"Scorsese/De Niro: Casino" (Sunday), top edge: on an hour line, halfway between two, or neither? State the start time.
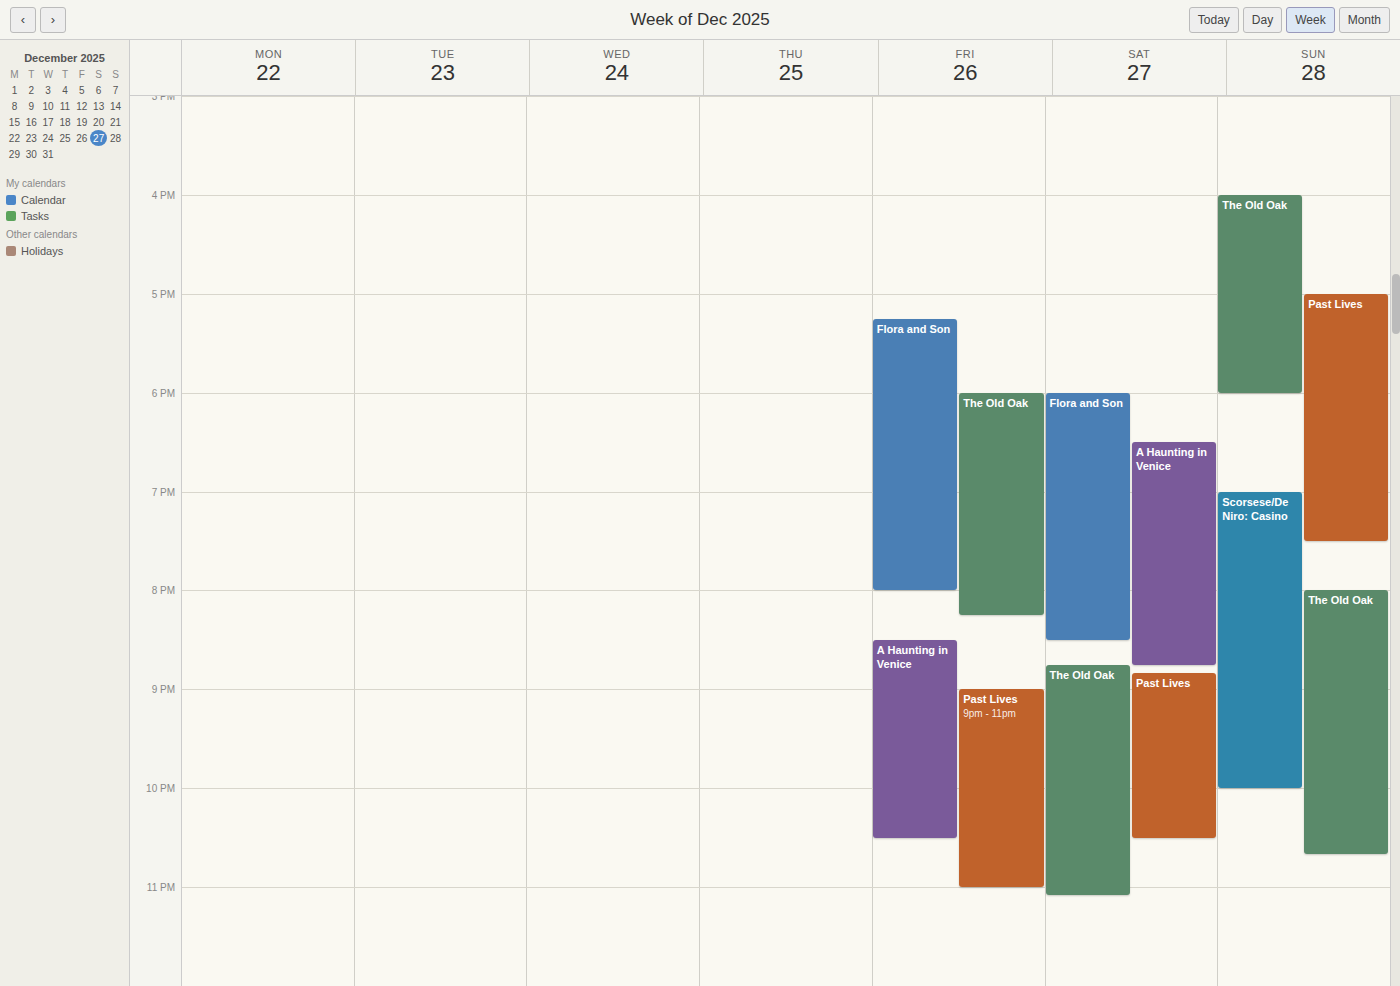
7:00 PM -- exactly on the 7 PM line.